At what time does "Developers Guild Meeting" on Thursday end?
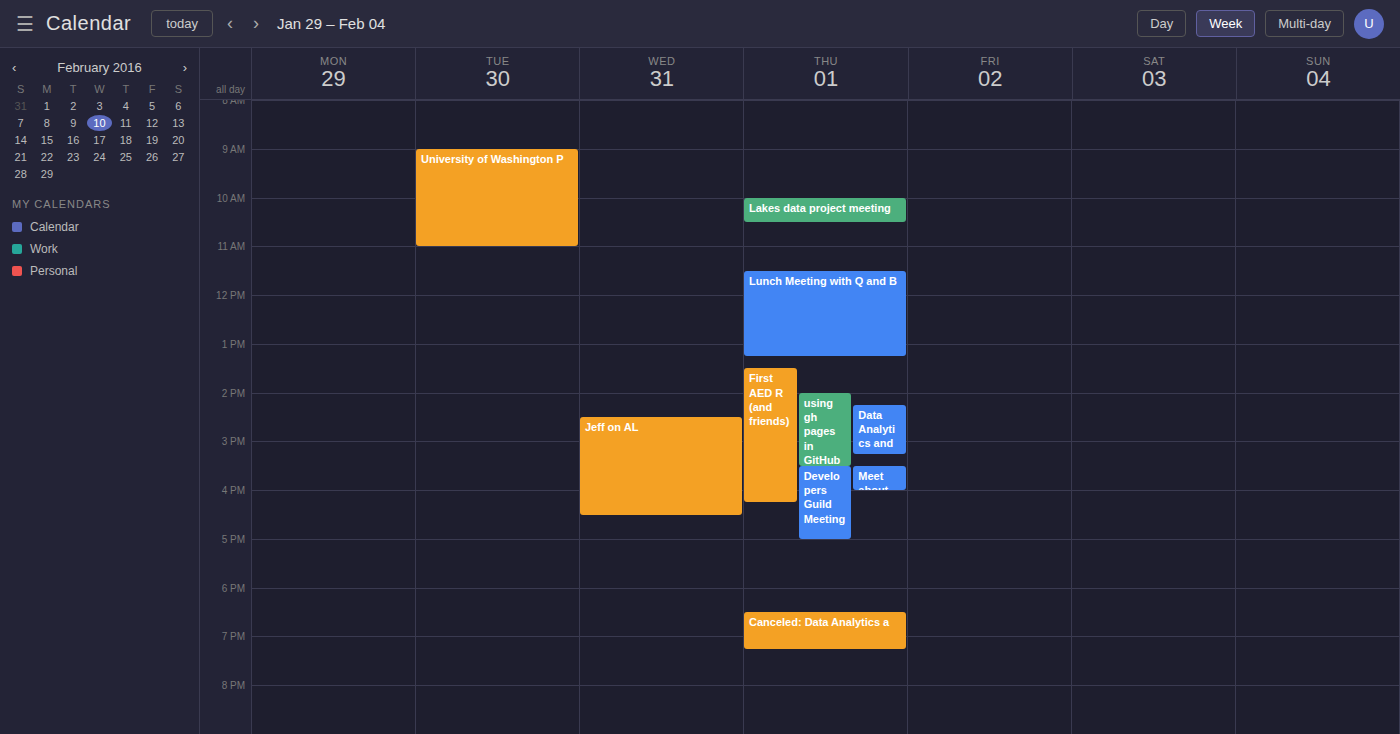
5:00 PM